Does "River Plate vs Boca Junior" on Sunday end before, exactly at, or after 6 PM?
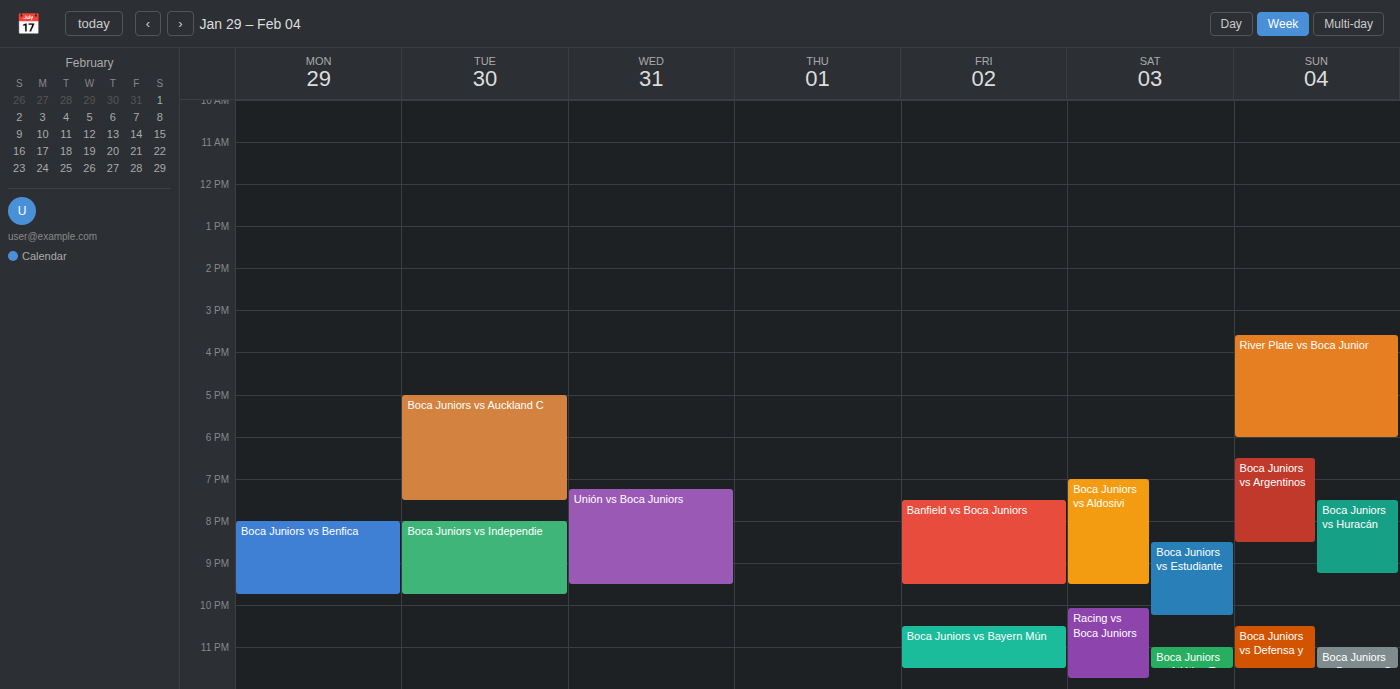
6:00 PM -- exactly at 6 PM, on the 6 PM line.